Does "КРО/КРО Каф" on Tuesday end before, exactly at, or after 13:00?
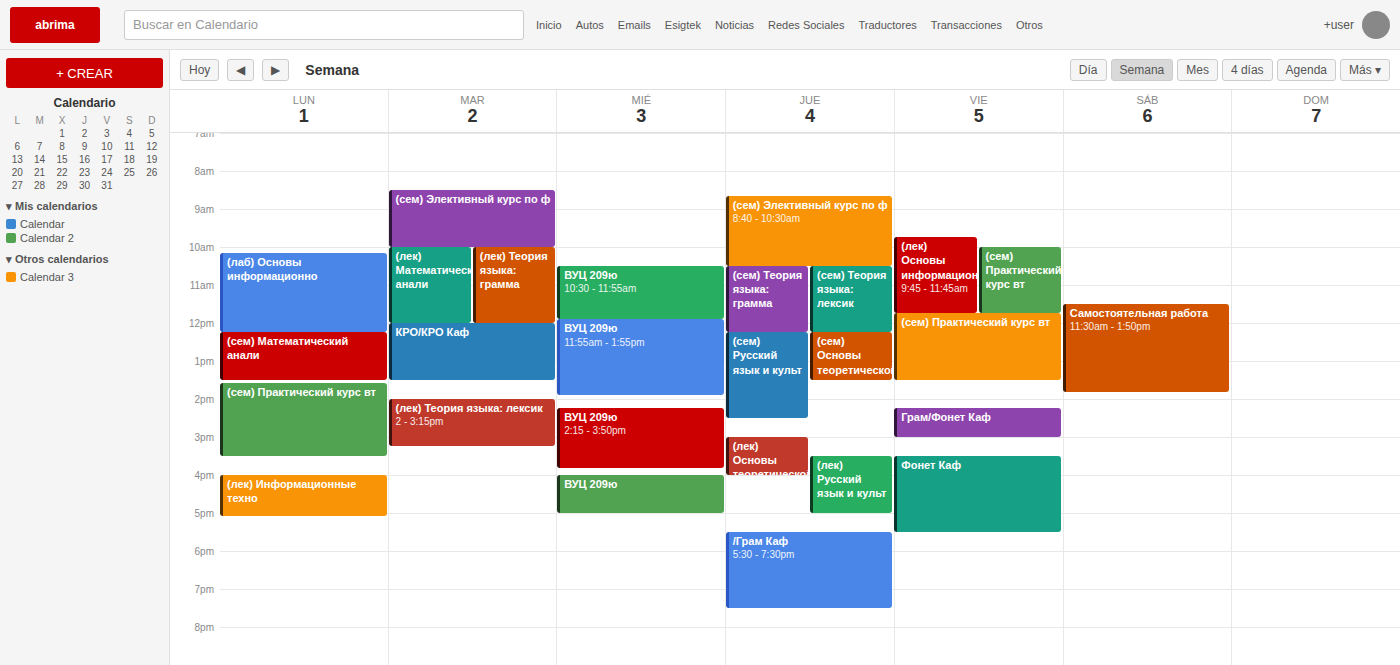
13:30 -- after 13:00, 30 minutes below the 13:00 line.